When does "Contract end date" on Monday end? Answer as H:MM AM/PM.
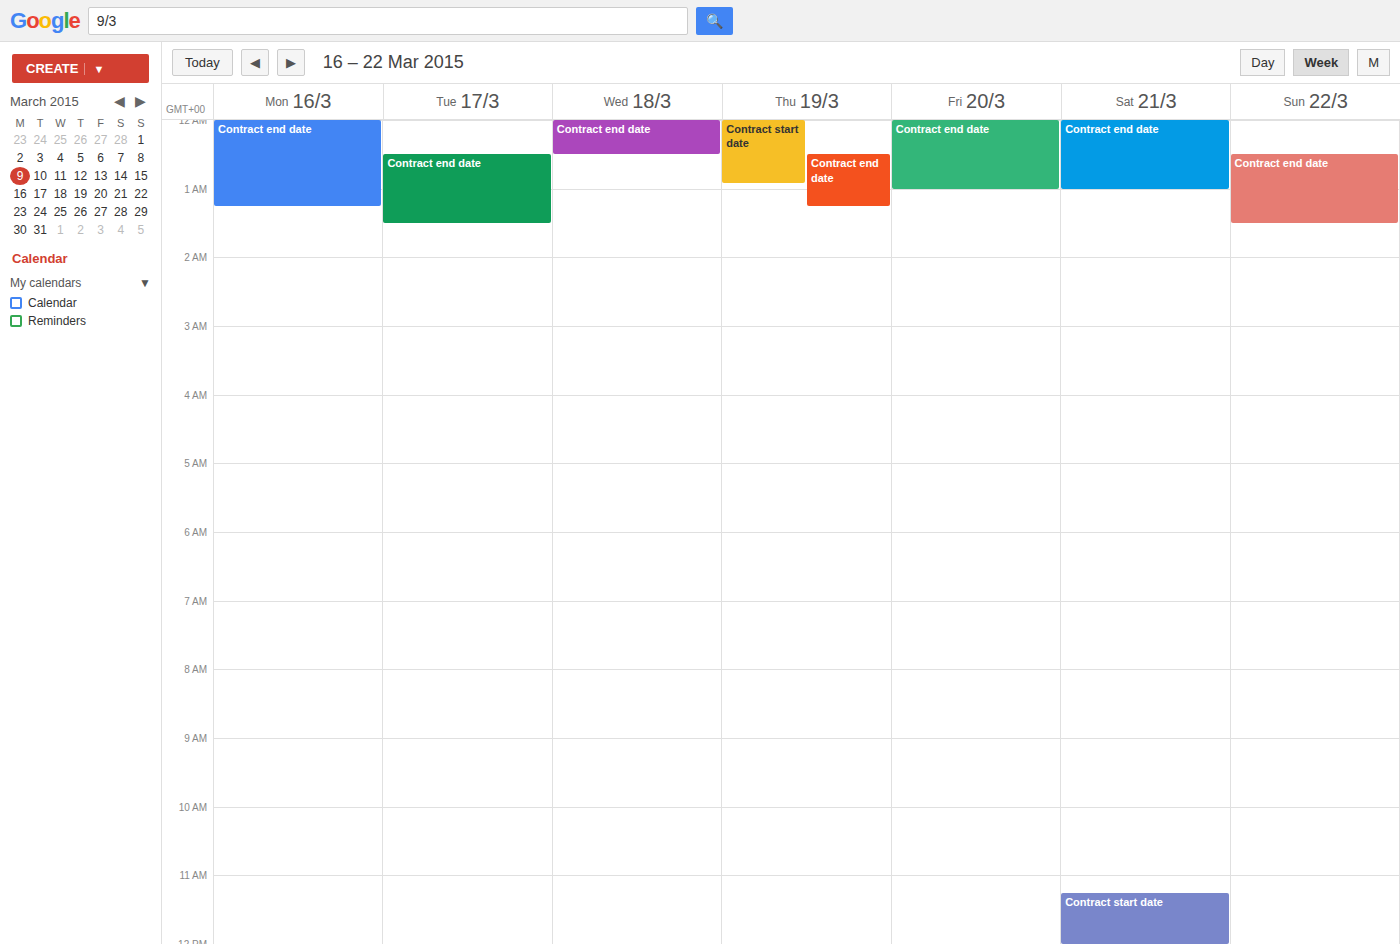
1:15 AM